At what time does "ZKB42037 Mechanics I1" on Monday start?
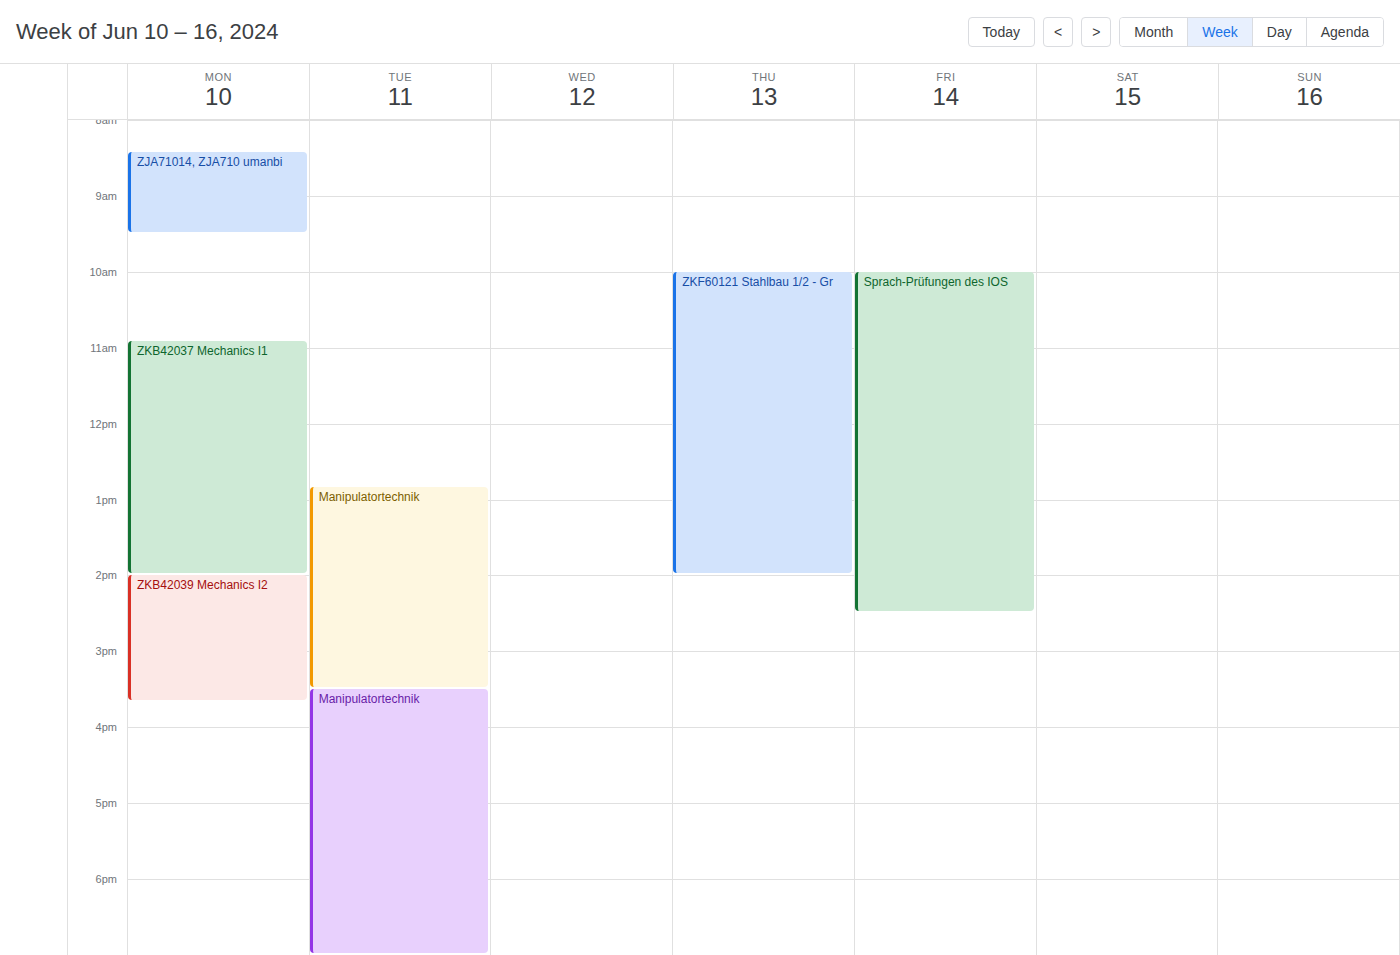
10:55